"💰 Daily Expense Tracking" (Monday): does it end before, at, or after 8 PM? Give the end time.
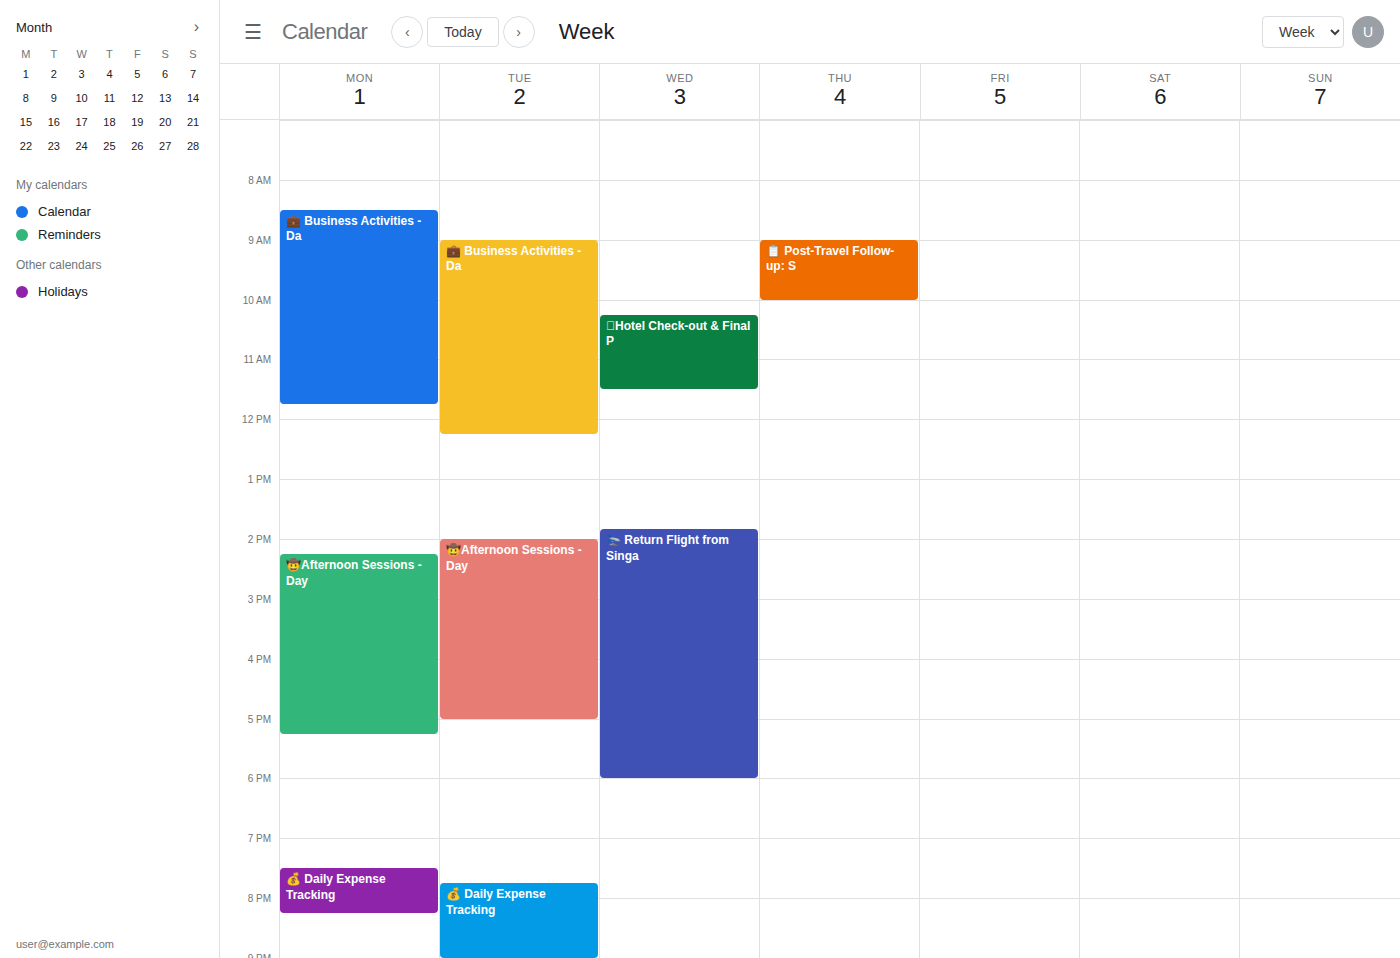
8:15 PM -- after 8 PM, 15 minutes below the 8 PM line.